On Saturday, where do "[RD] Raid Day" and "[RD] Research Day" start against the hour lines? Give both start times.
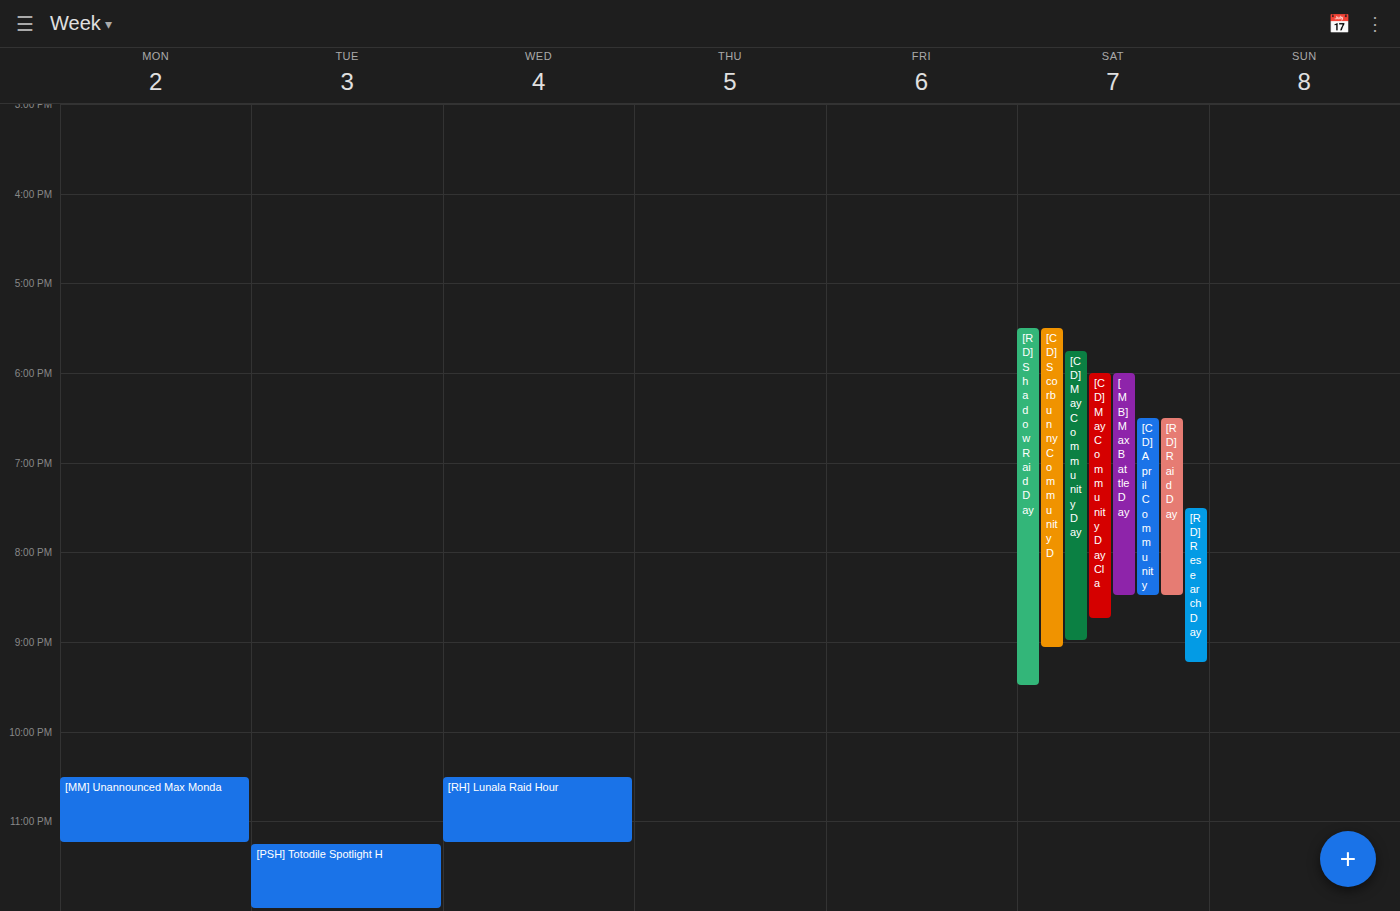
"[RD] Raid Day": 6:30 PM, halfway between the 6 PM and 7 PM lines. "[RD] Research Day": 7:30 PM, halfway between the 7 PM and 8 PM lines.